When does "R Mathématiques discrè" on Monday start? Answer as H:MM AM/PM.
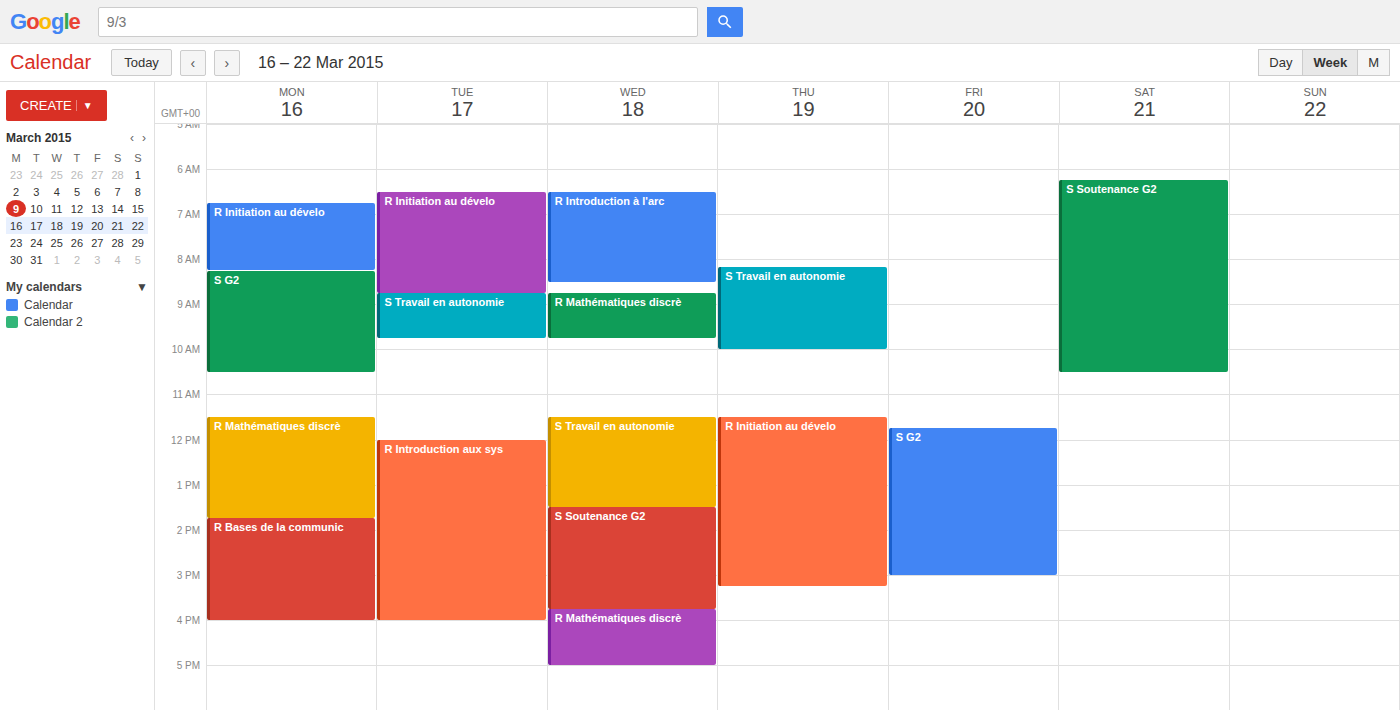
11:30 AM